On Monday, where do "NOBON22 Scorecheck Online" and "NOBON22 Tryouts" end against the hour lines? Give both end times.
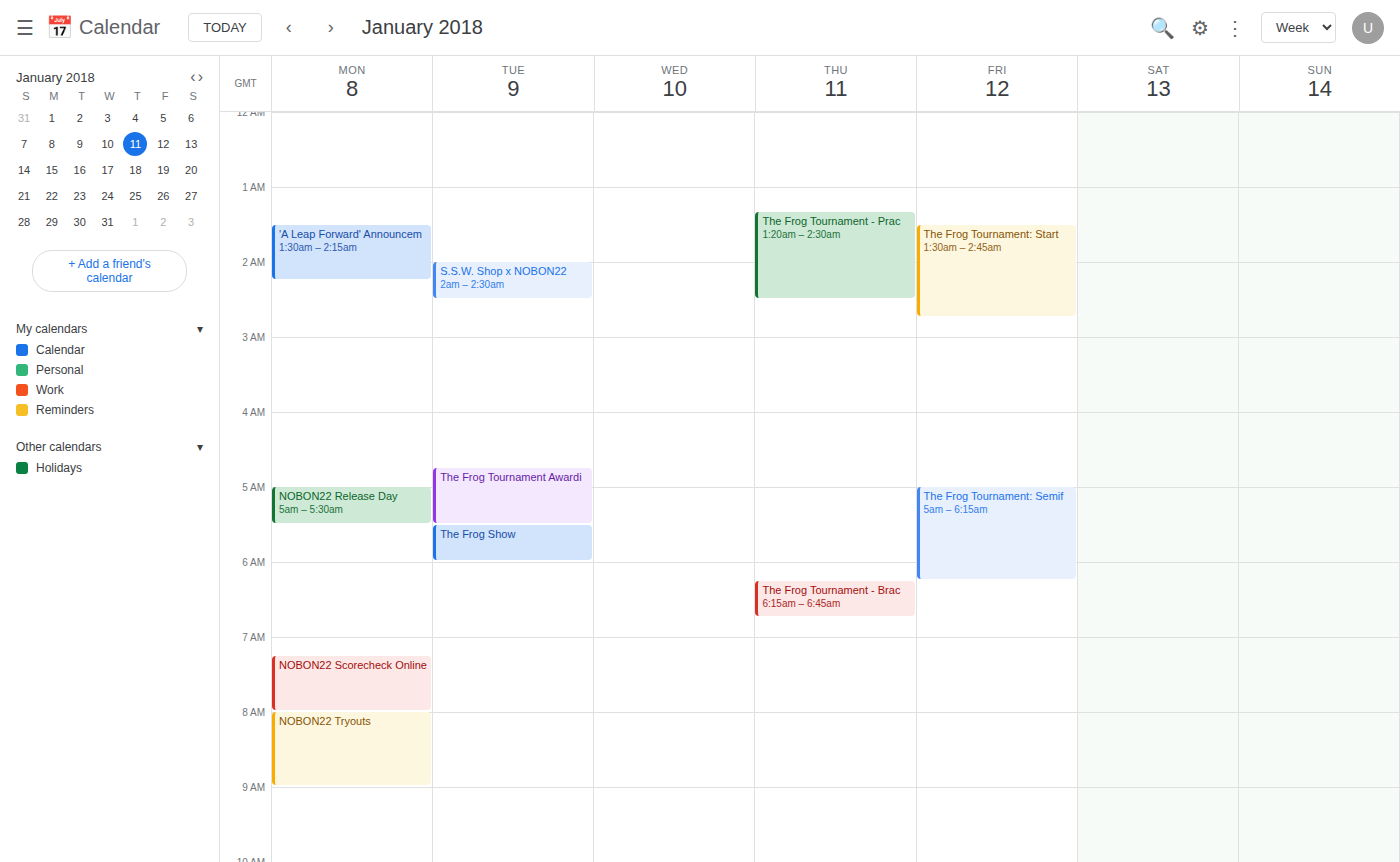
"NOBON22 Scorecheck Online": 8:00 AM, exactly on the 8 AM line. "NOBON22 Tryouts": 9:00 AM, exactly on the 9 AM line.